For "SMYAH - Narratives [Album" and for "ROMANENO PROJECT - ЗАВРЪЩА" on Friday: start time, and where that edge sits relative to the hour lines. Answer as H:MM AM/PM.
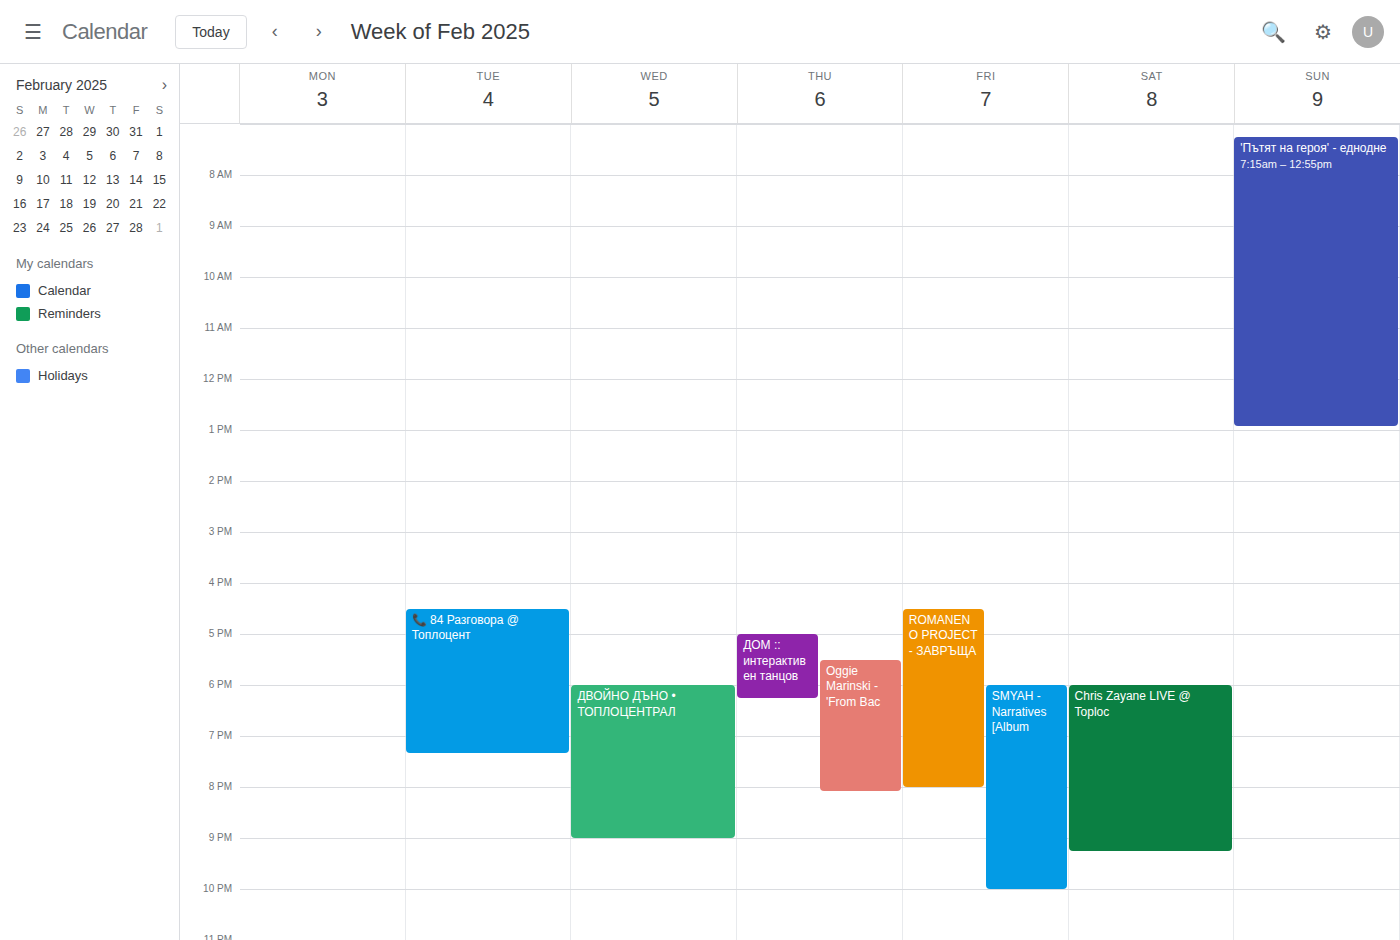
"SMYAH - Narratives [Album": 6:00 PM, exactly on the 6 PM line. "ROMANENO PROJECT - ЗАВРЪЩА": 4:30 PM, halfway between the 4 PM and 5 PM lines.